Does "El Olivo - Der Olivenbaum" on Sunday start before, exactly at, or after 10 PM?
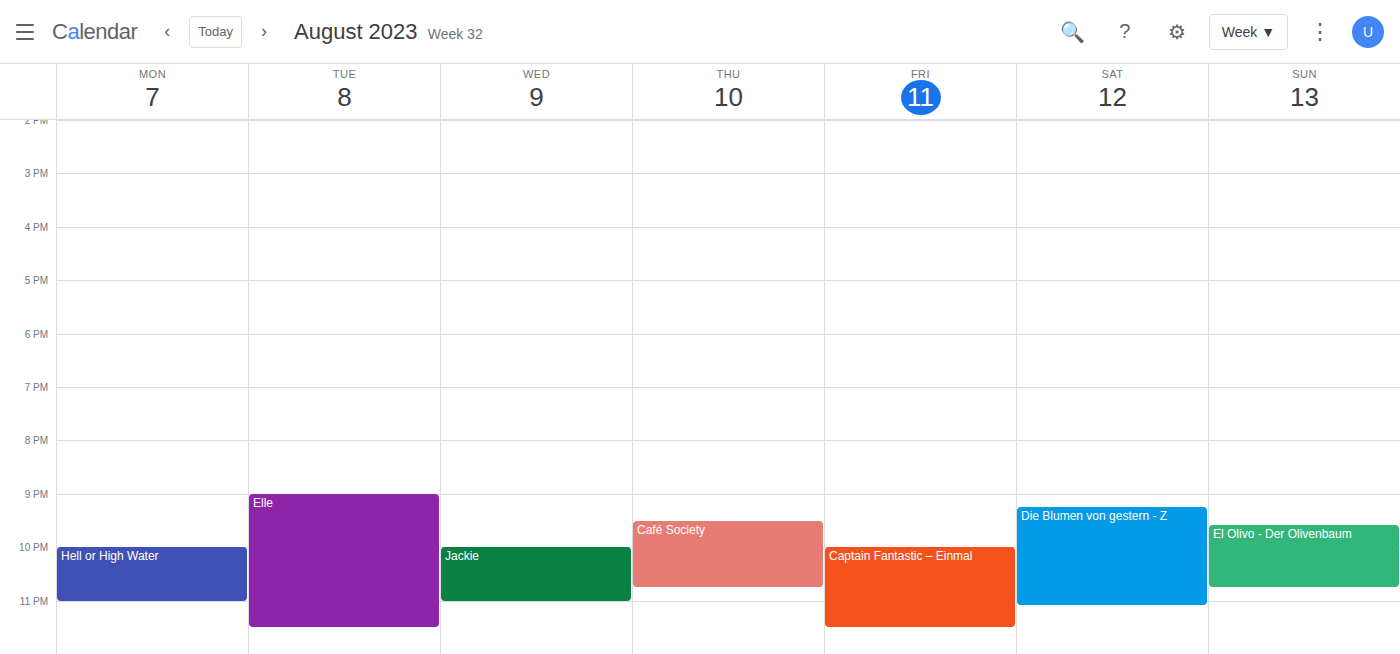
9:35 PM -- before 10 PM, 25 minutes above the 10 PM line.